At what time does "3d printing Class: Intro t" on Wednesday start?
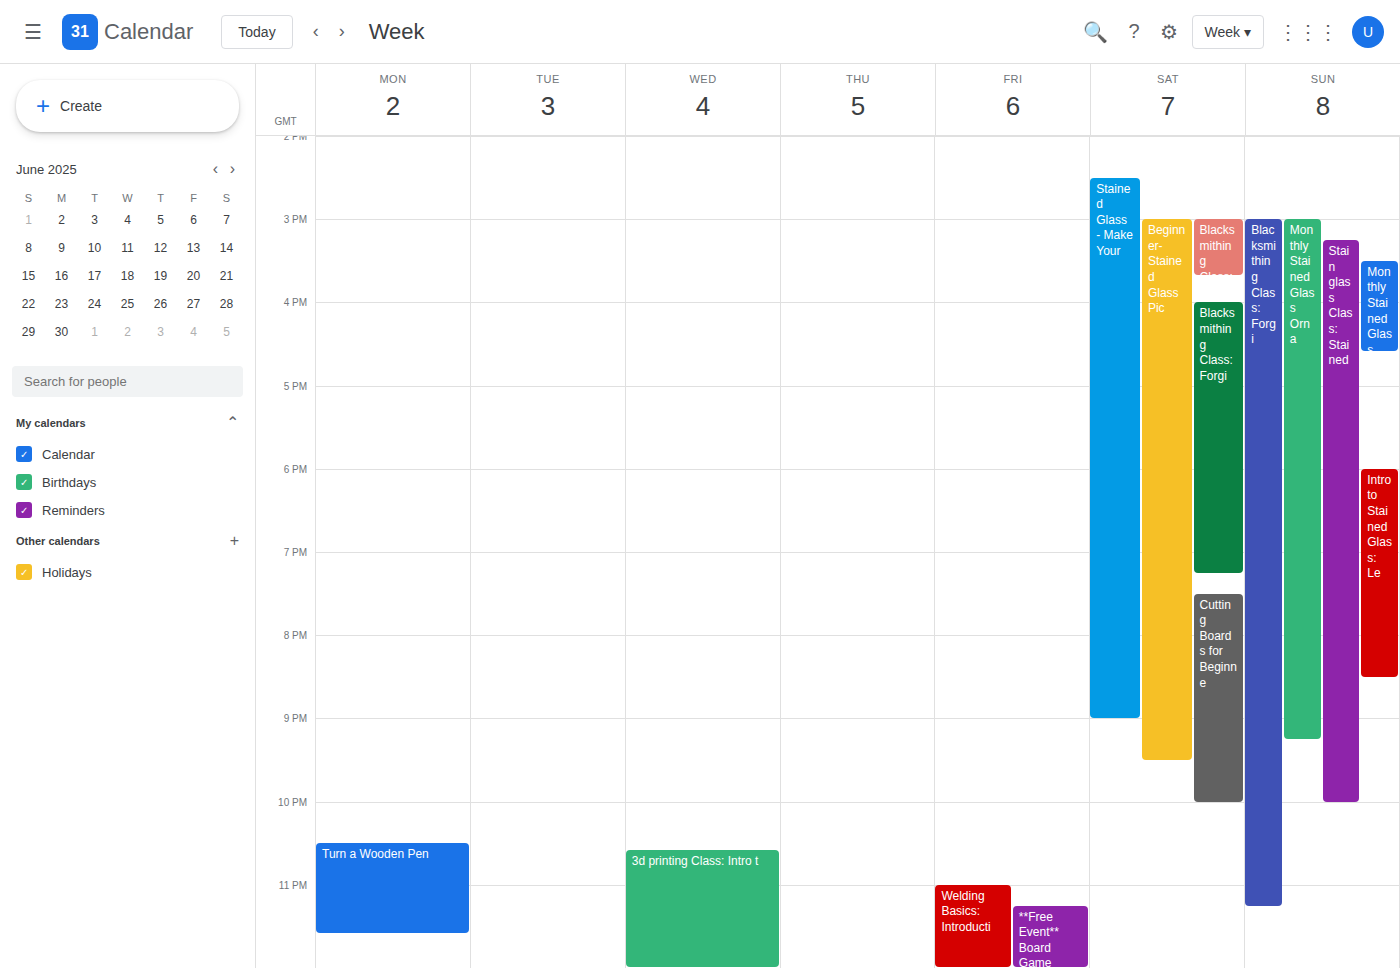
10:35 PM